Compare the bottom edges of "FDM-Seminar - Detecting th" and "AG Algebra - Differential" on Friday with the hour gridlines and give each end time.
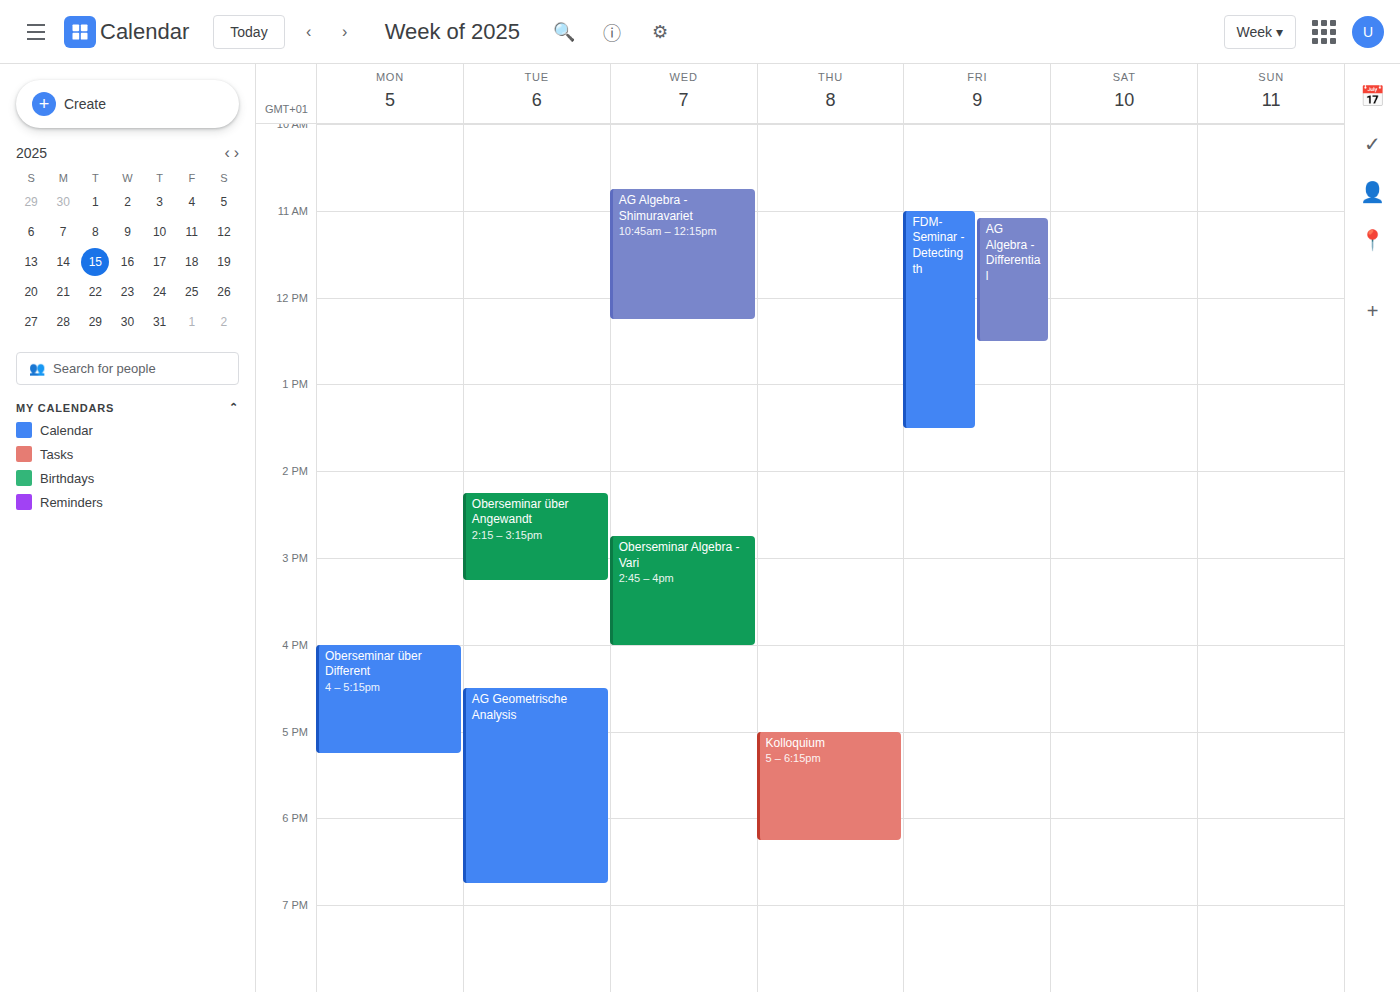
"FDM-Seminar - Detecting th": 1:30 PM, halfway between the 1 PM and 2 PM lines. "AG Algebra - Differential": 12:30 PM, halfway between the 12 PM and 1 PM lines.